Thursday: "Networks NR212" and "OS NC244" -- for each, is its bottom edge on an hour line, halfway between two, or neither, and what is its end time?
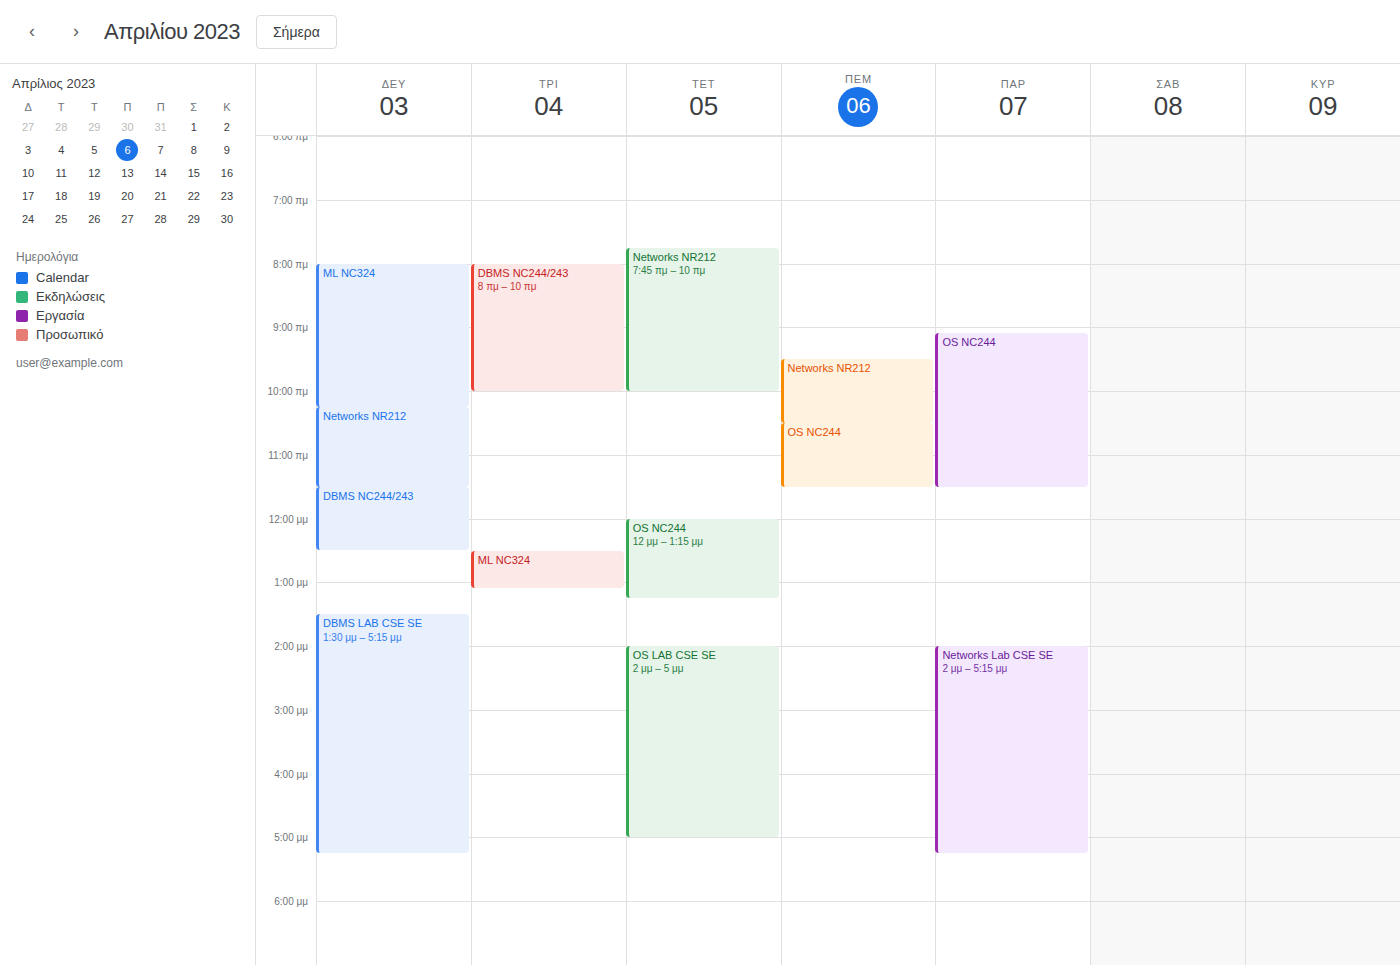
"Networks NR212": 10:30 AM, halfway between the 10 AM and 11 AM lines. "OS NC244": 11:30 AM, halfway between the 11 AM and 12 PM lines.